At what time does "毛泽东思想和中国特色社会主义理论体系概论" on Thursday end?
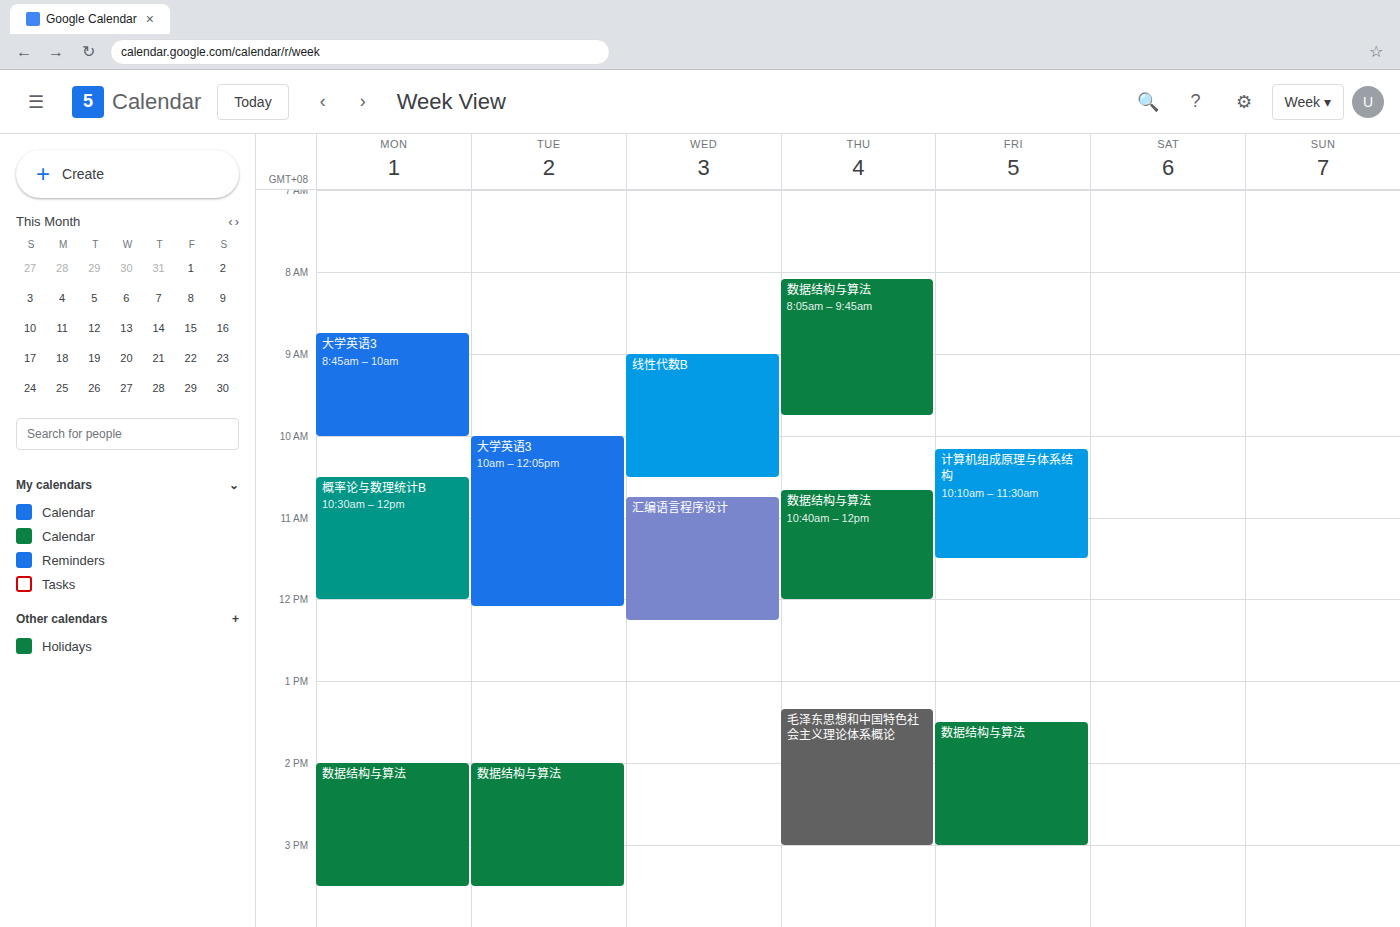
3:00 PM